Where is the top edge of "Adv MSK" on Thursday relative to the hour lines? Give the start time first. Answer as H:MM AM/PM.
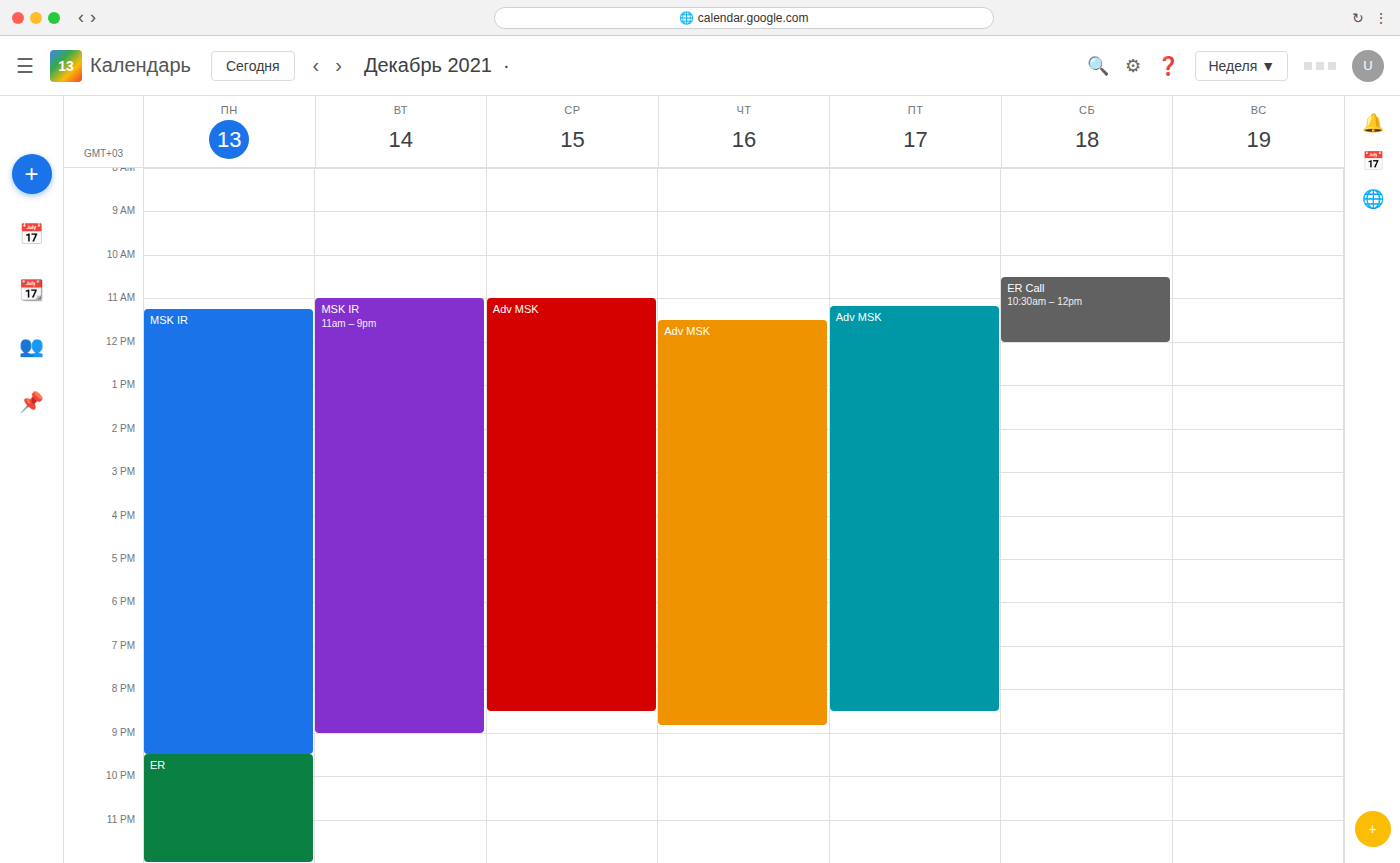
11:30 AM -- halfway between the 11 AM and 12 PM lines.